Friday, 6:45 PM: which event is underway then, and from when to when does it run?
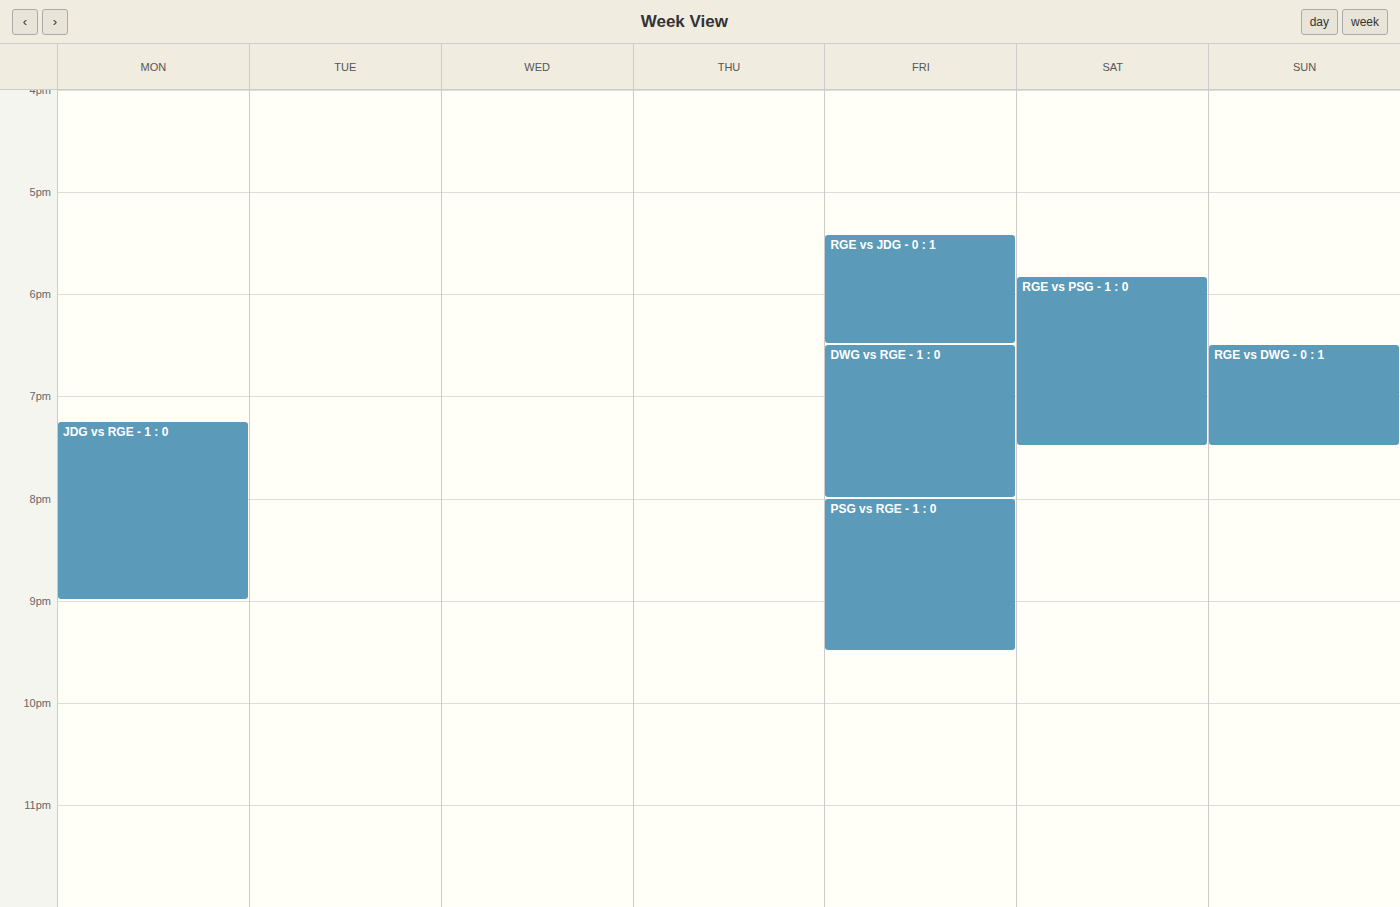
"DWG vs RGE - 1 : 0", 6:30 PM to 8:00 PM